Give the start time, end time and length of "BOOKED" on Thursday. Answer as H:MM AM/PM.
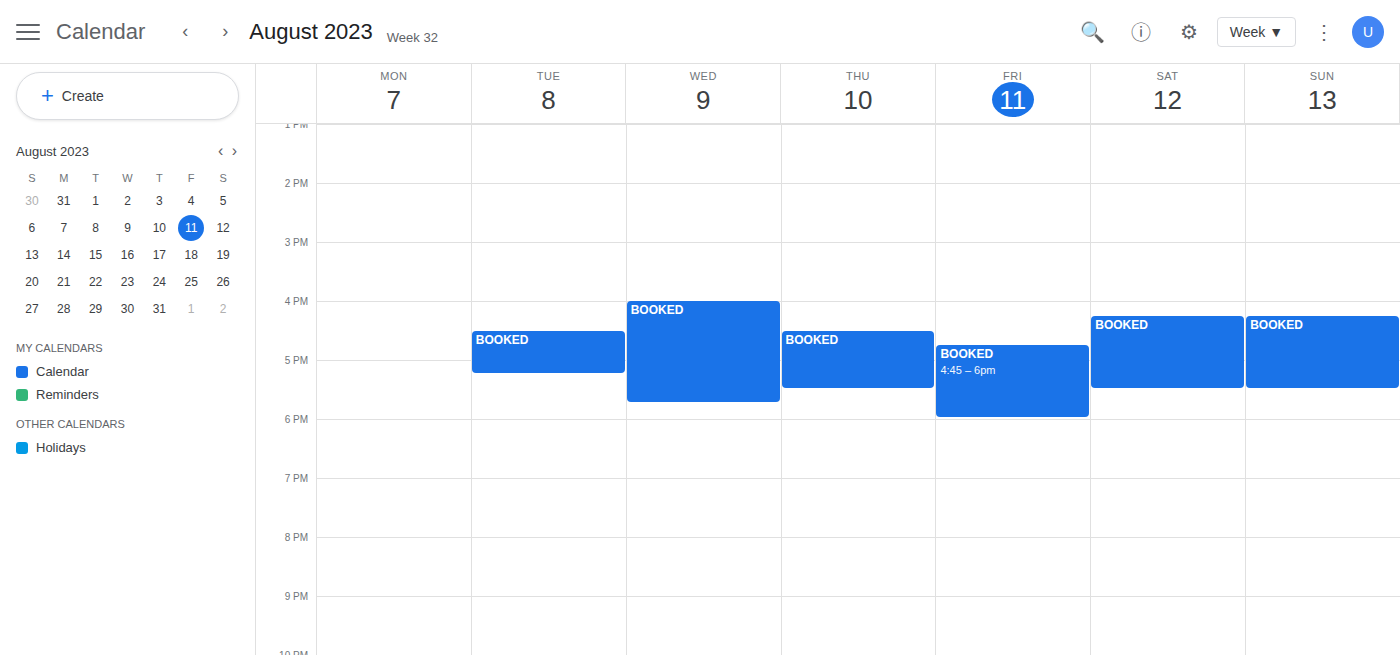
4:30 PM to 5:30 PM, 1 hour